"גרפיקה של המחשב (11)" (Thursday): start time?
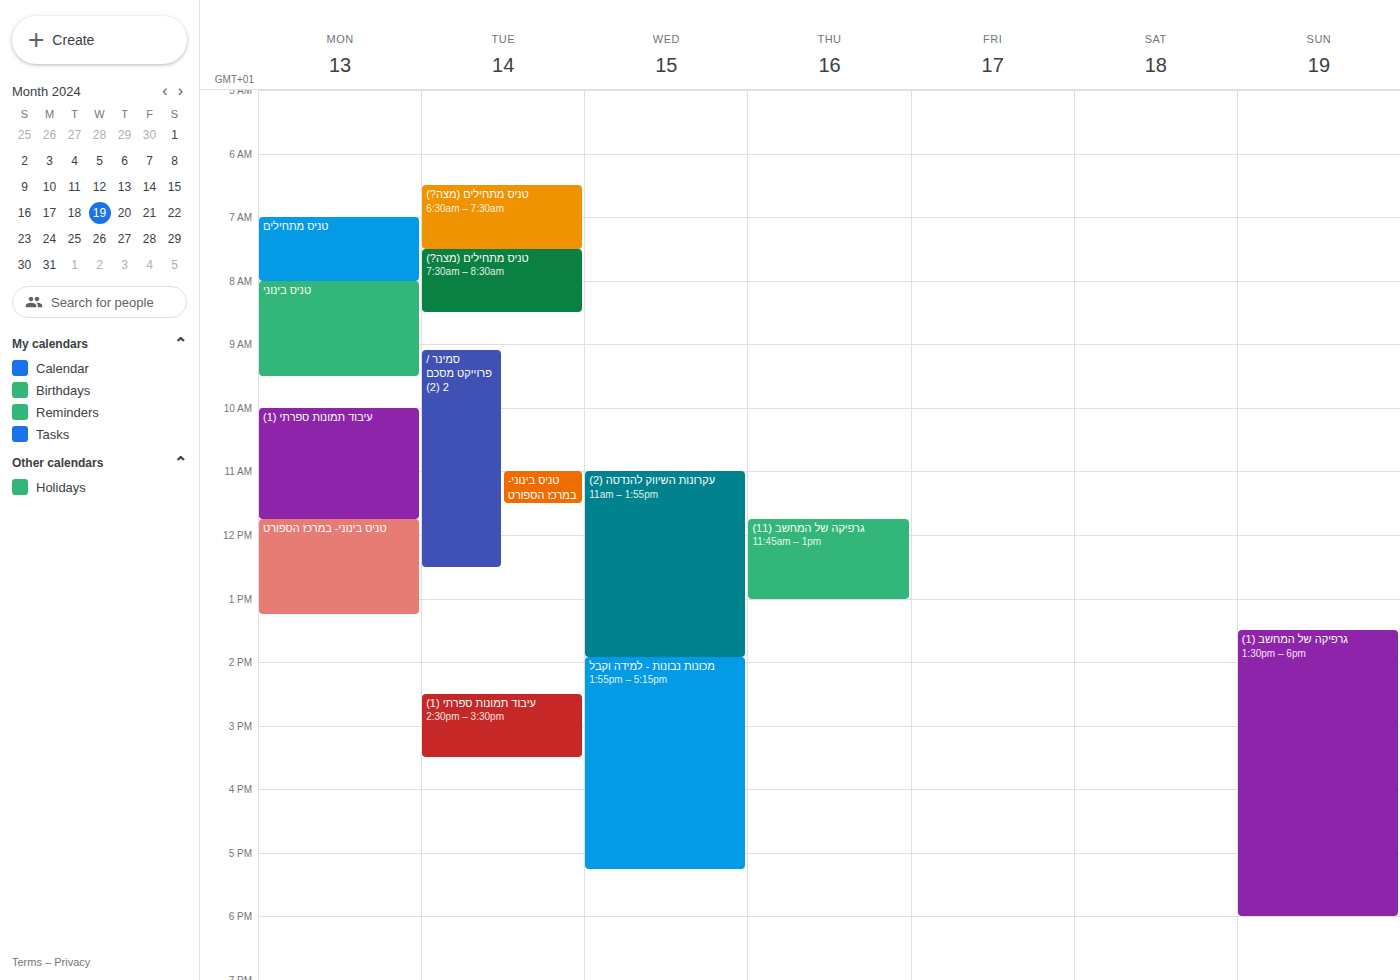
11:45